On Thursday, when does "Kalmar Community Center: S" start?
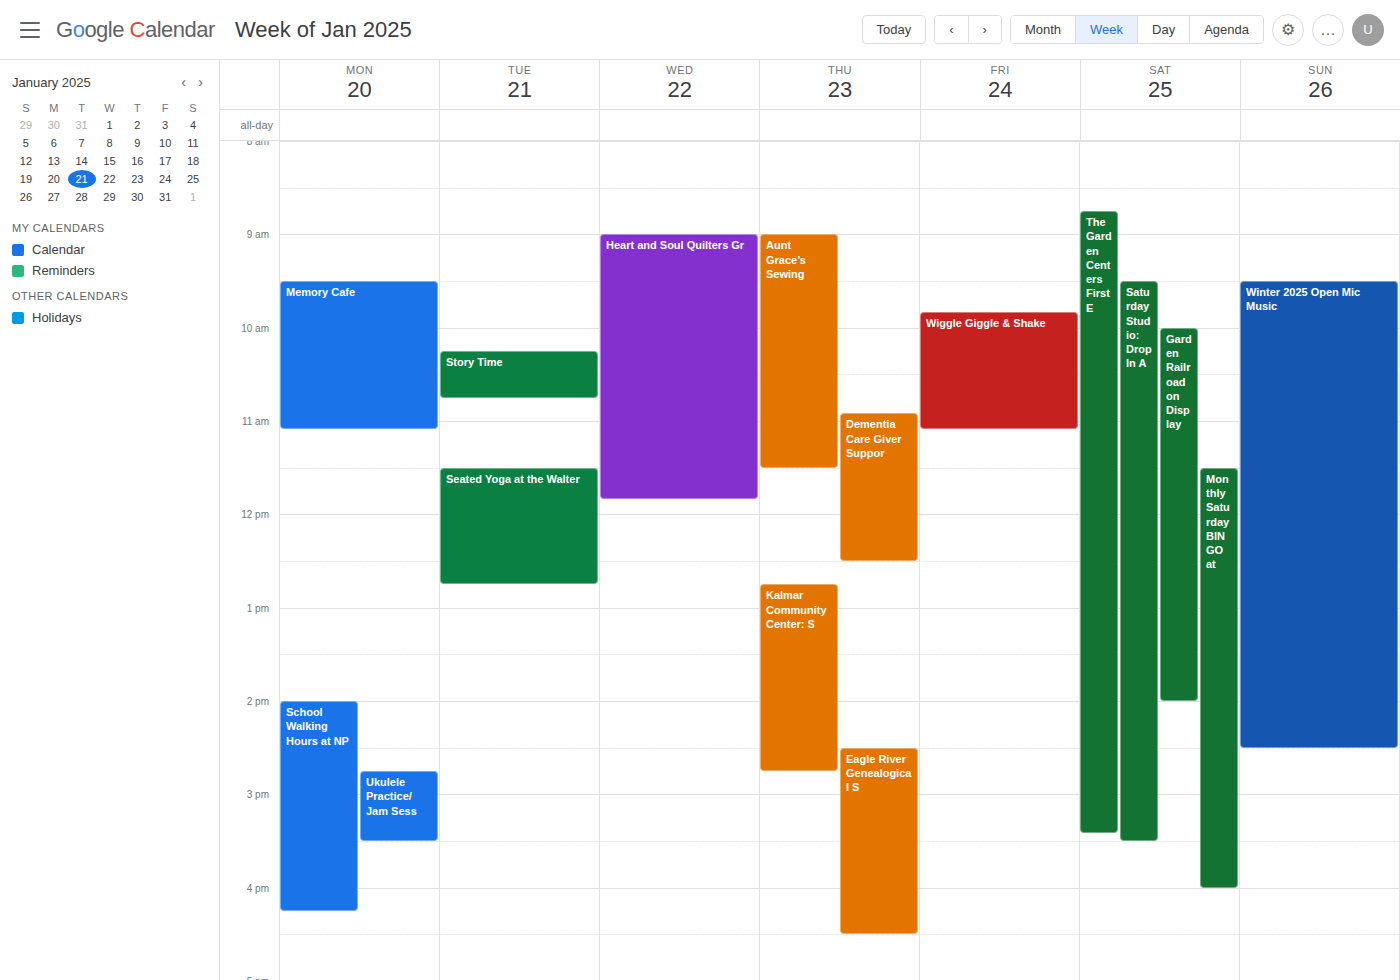
12:45 PM